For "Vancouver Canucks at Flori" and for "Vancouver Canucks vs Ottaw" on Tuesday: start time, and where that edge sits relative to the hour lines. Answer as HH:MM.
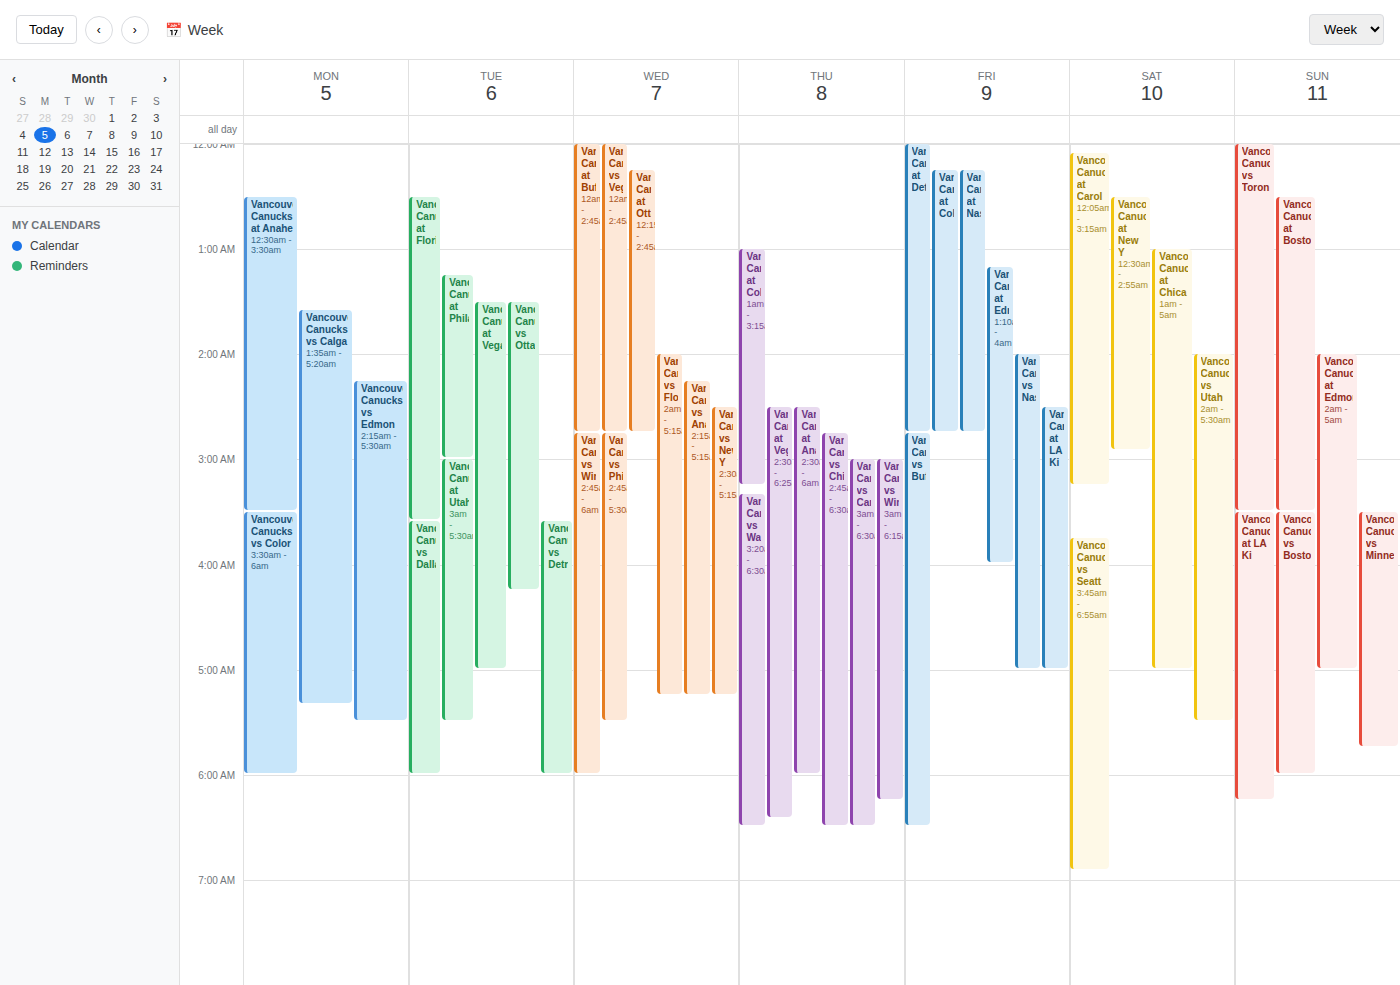
"Vancouver Canucks at Flori": 00:30, halfway between the 00:00 and 01:00 lines. "Vancouver Canucks vs Ottaw": 01:30, halfway between the 01:00 and 02:00 lines.